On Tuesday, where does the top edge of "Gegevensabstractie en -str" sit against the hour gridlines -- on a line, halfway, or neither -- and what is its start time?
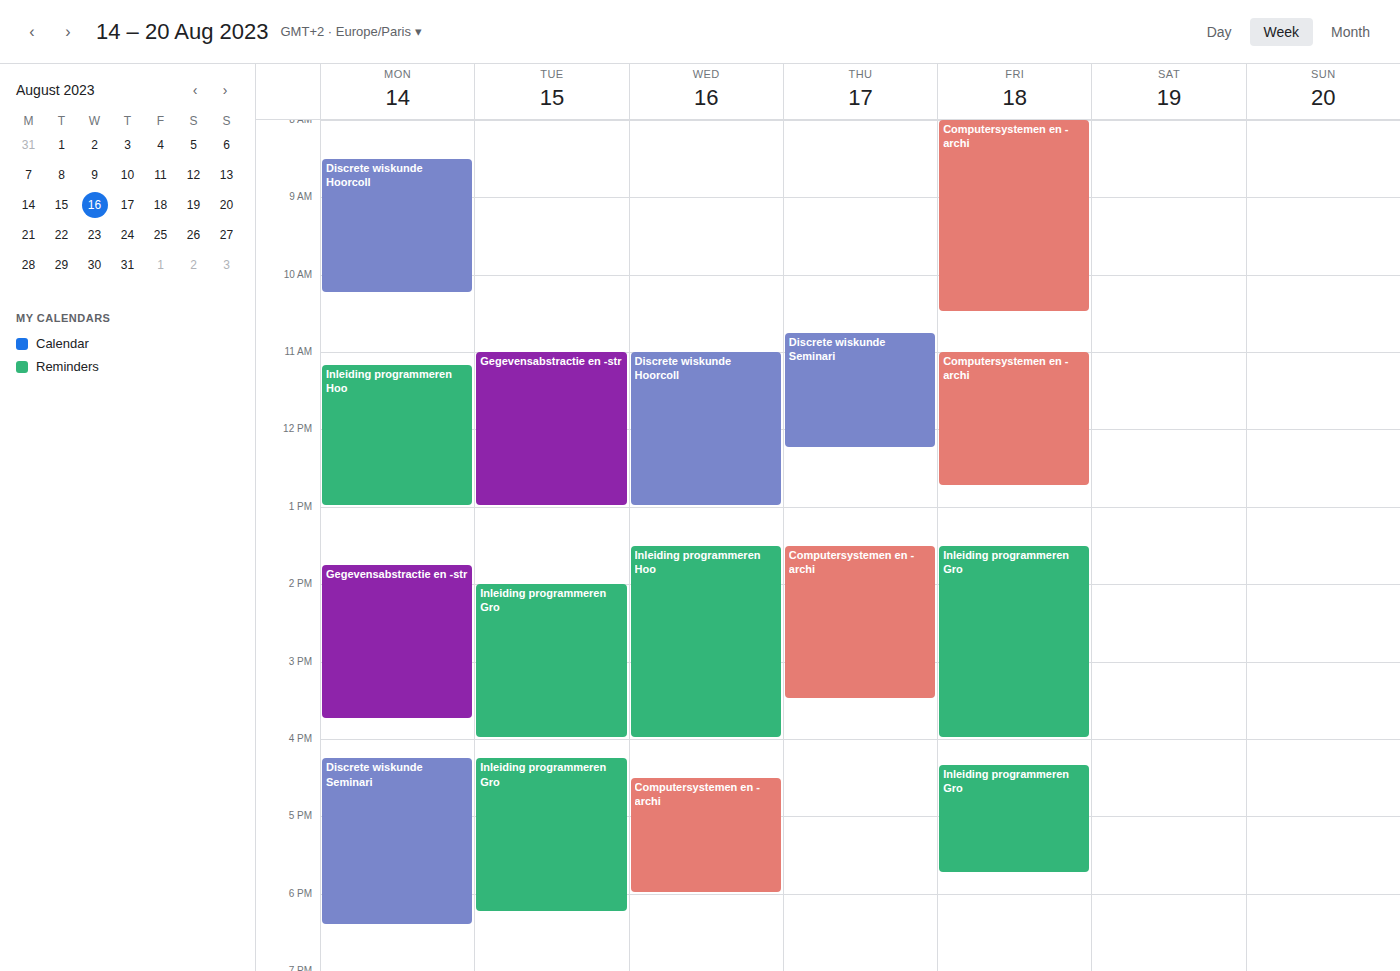
11:00 -- exactly on the 11:00 line.